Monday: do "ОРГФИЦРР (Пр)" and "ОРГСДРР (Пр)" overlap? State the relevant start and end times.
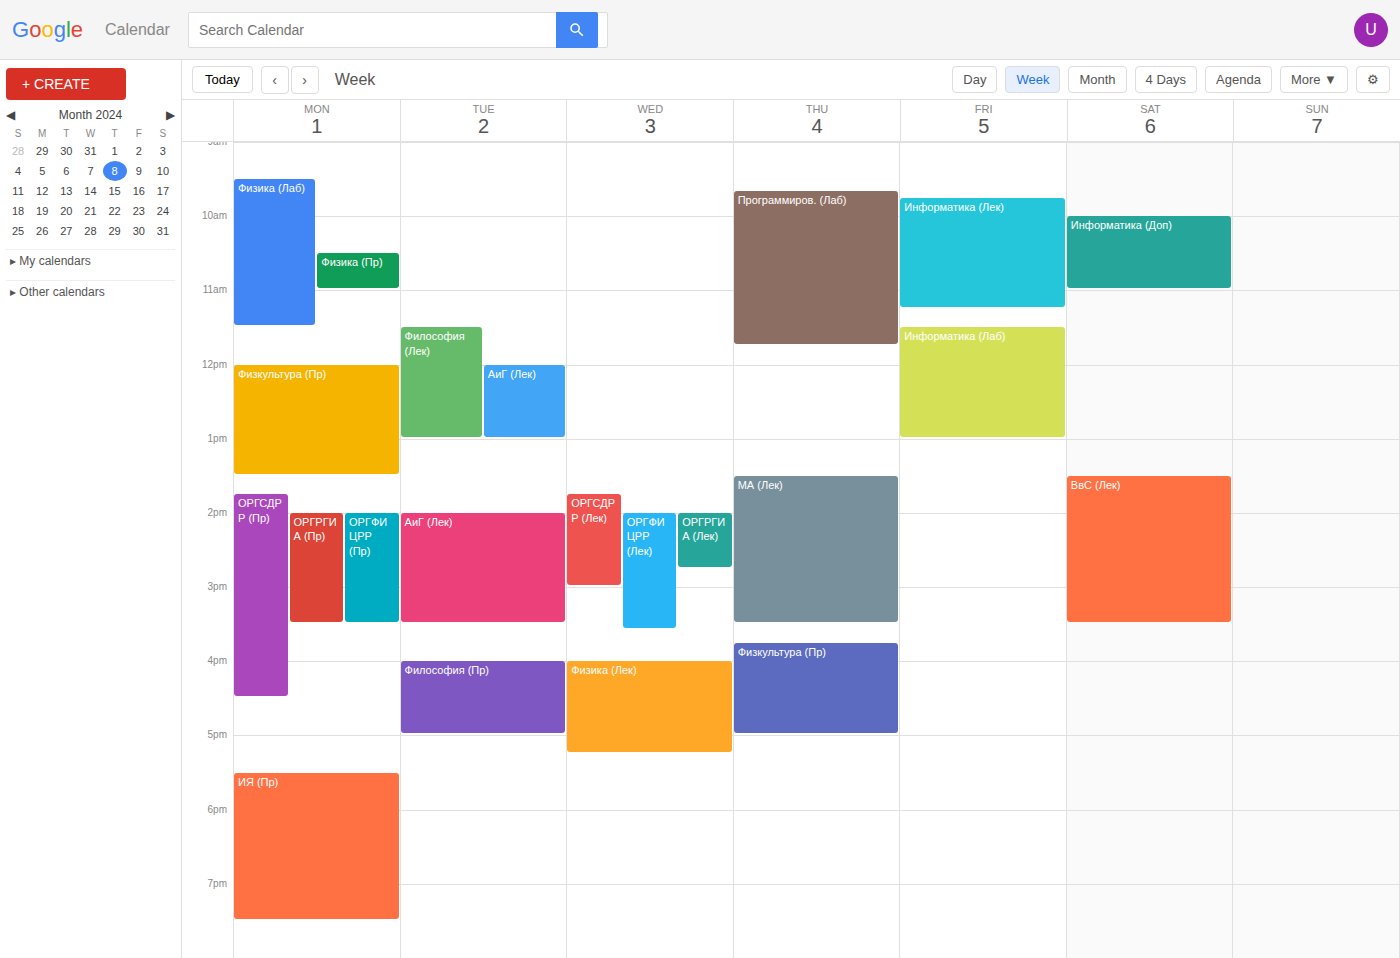
"ОРГФИЦРР (Пр)" runs 2:00 PM to 3:30 PM, inside "ОРГСДРР (Пр)" -- they overlap.